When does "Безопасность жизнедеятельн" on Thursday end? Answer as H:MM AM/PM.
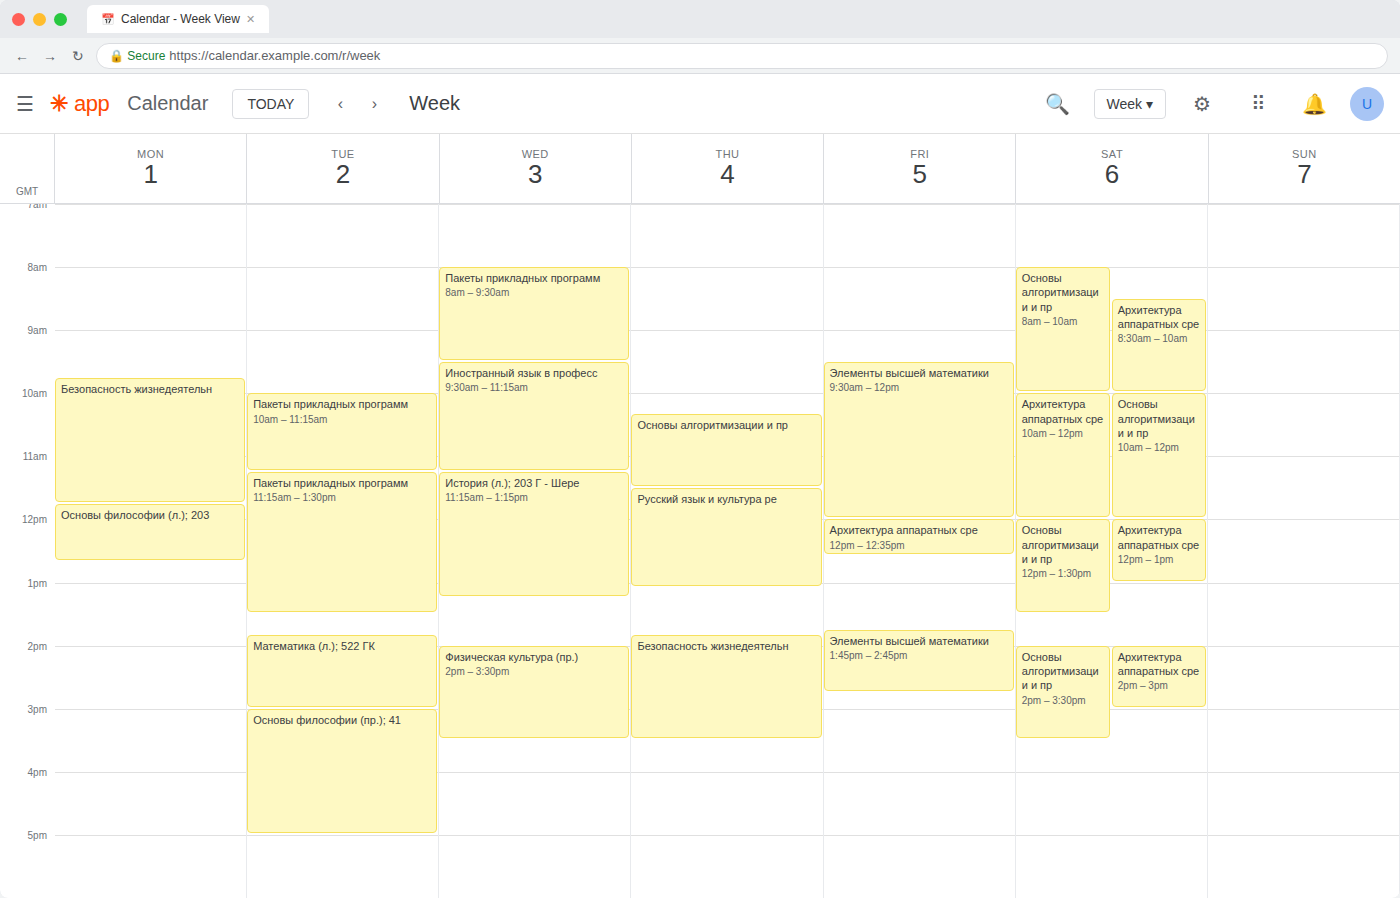
3:30 PM